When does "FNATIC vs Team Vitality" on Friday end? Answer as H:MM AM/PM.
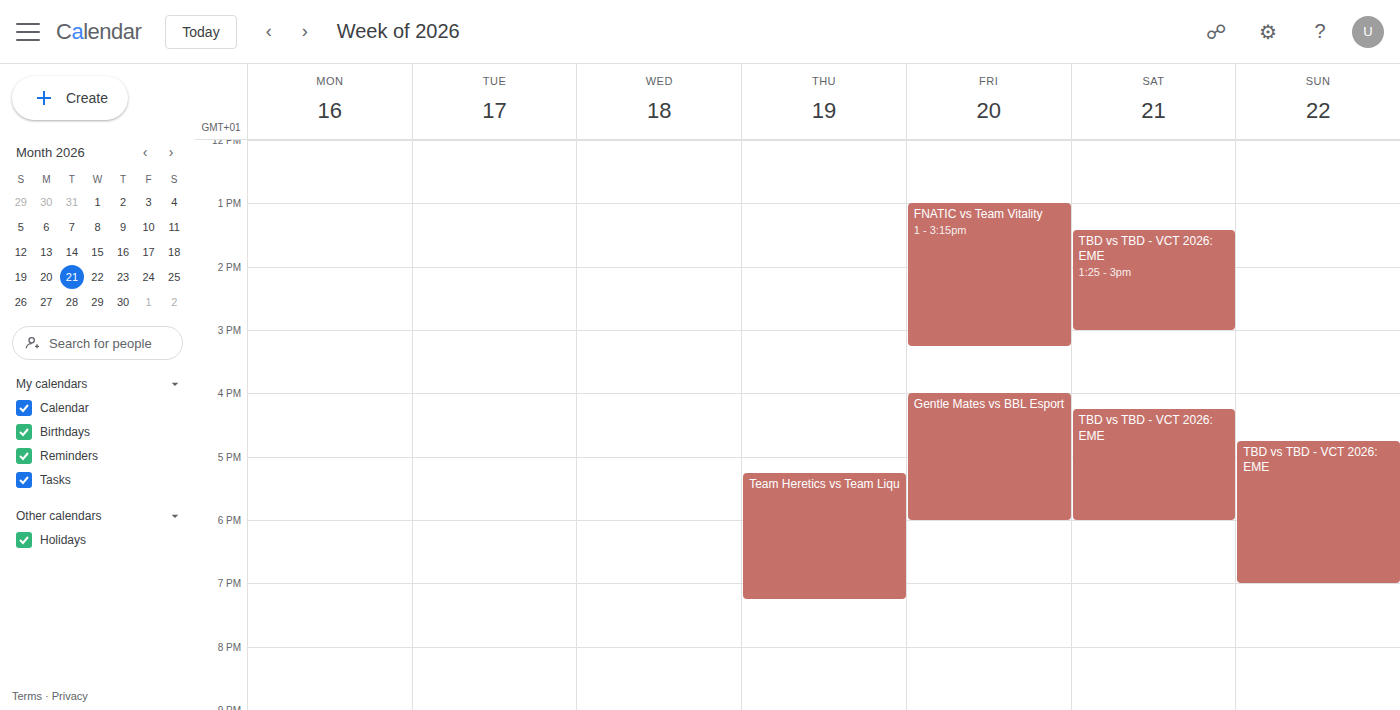
3:15 PM